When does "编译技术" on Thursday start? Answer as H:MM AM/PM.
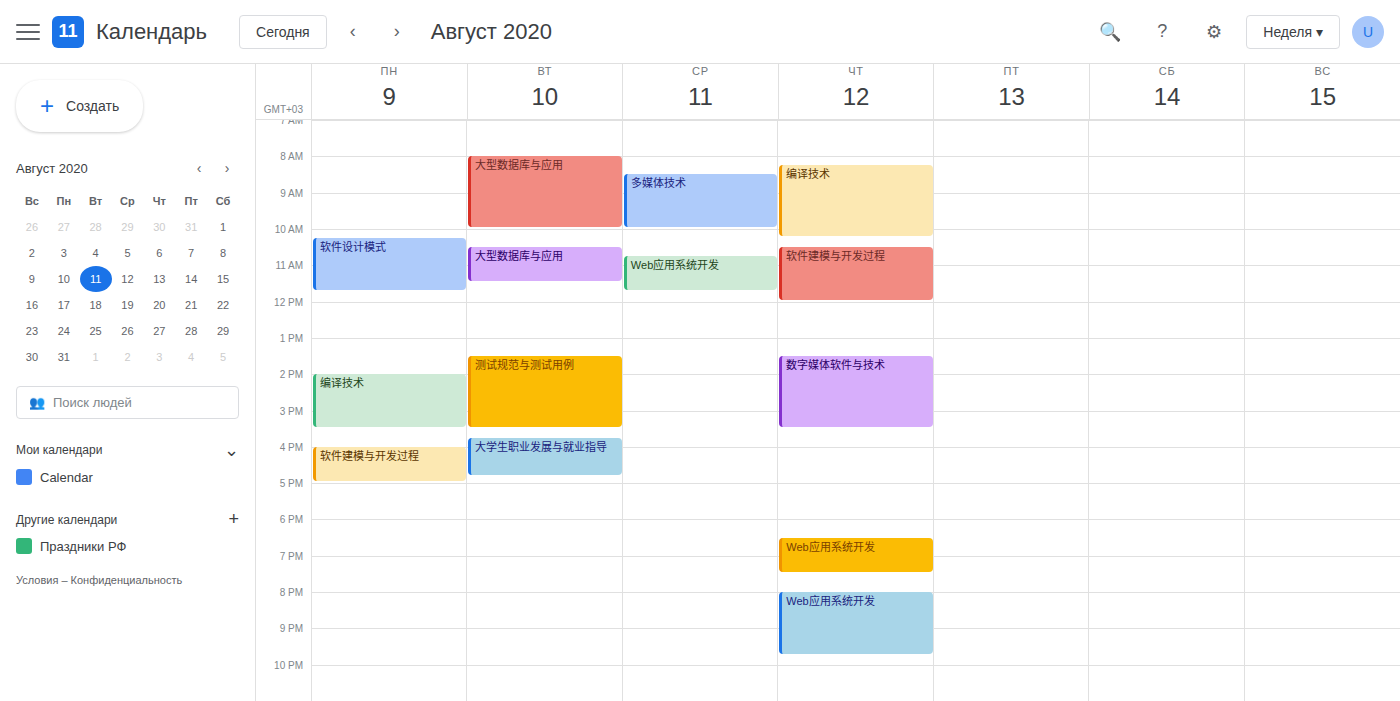
8:15 AM